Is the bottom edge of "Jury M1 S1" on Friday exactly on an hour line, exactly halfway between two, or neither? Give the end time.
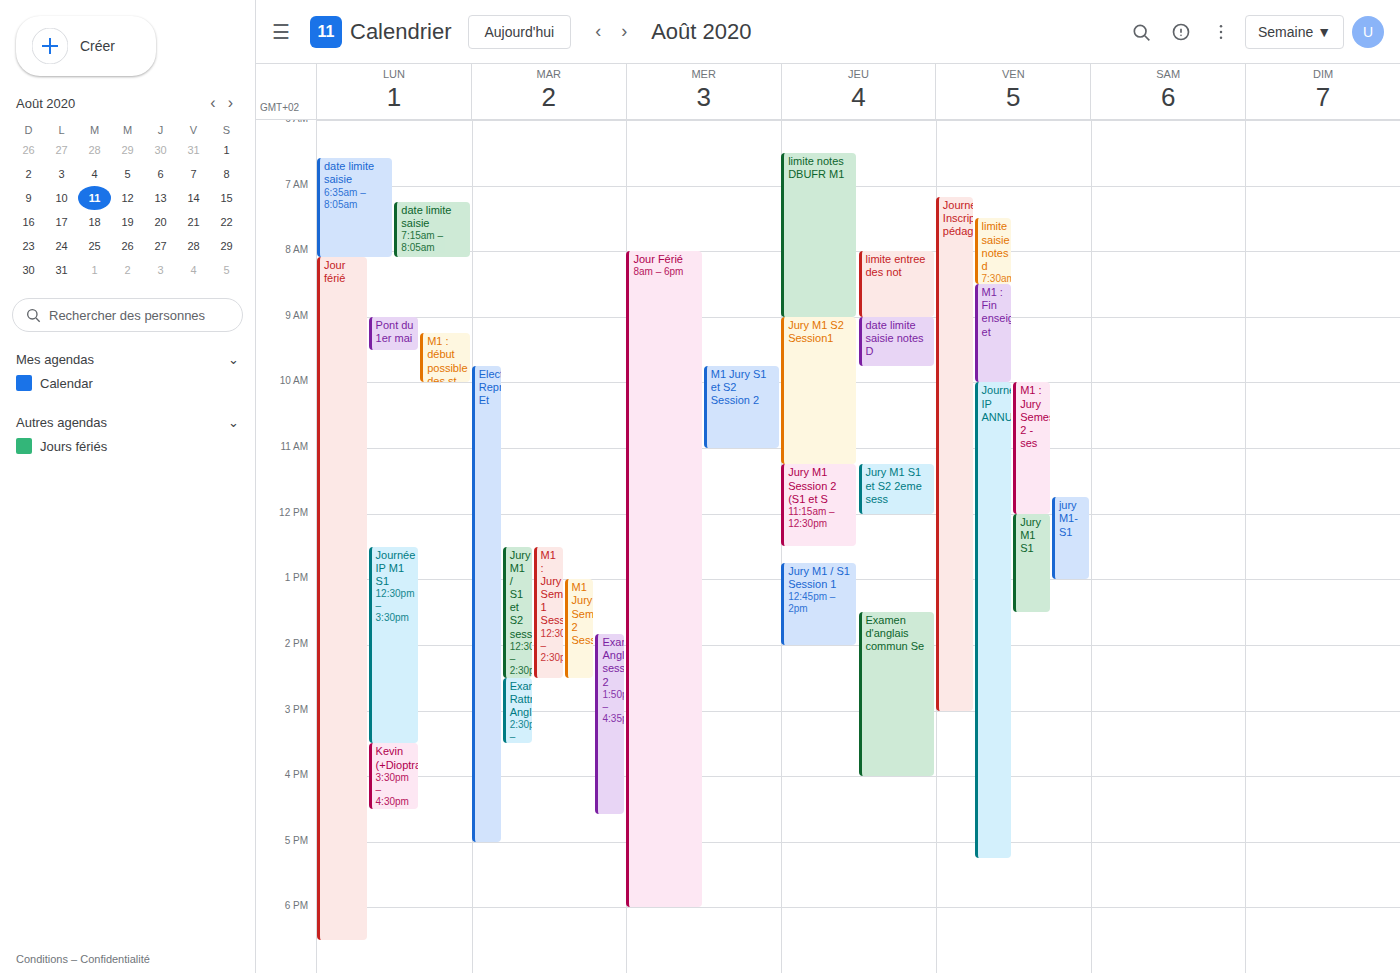
13:30 -- halfway between the 13:00 and 14:00 lines.